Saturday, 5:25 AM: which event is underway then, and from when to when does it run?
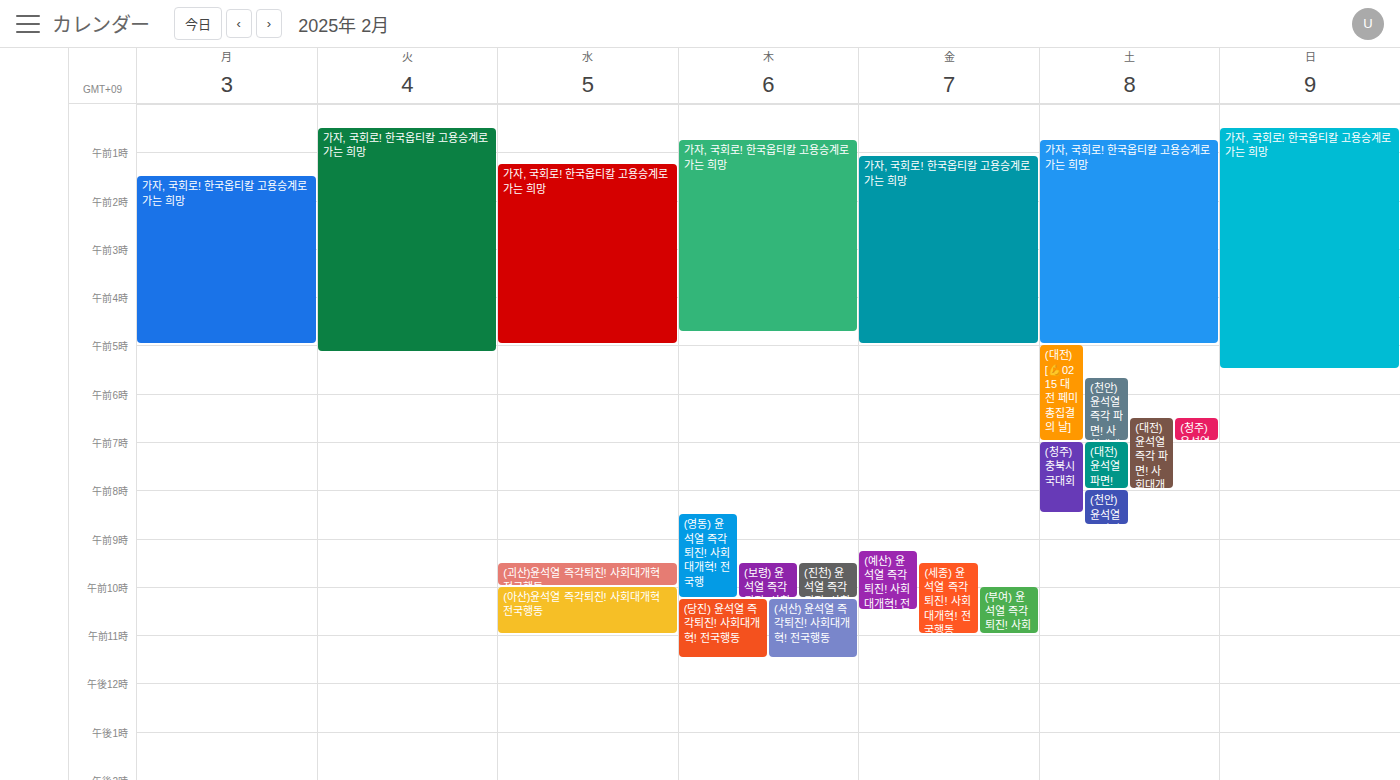
"(대전) [💪0215 대전 페미 총집결의 날]", 5:00 AM to 7:00 AM